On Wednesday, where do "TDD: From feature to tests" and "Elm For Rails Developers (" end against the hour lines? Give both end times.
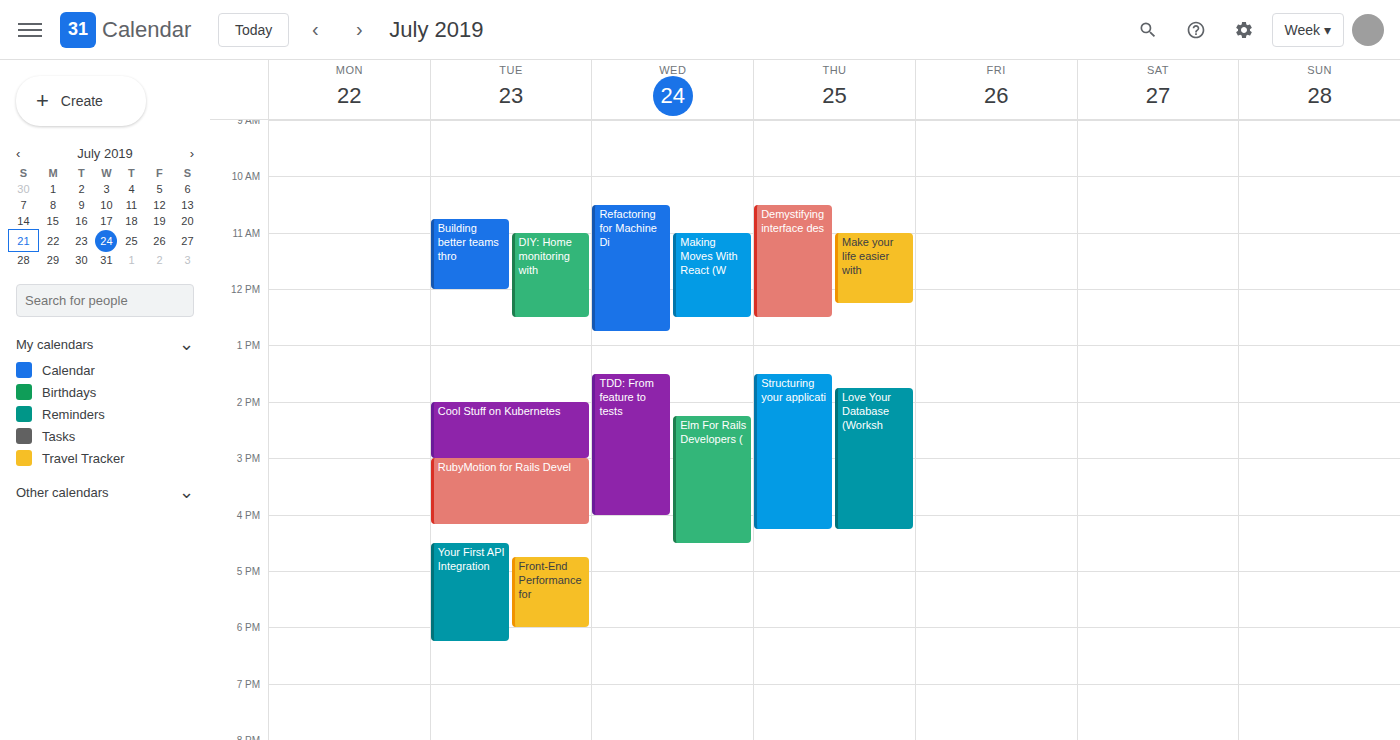
"TDD: From feature to tests": 4:00 PM, exactly on the 4 PM line. "Elm For Rails Developers (": 4:30 PM, halfway between the 4 PM and 5 PM lines.